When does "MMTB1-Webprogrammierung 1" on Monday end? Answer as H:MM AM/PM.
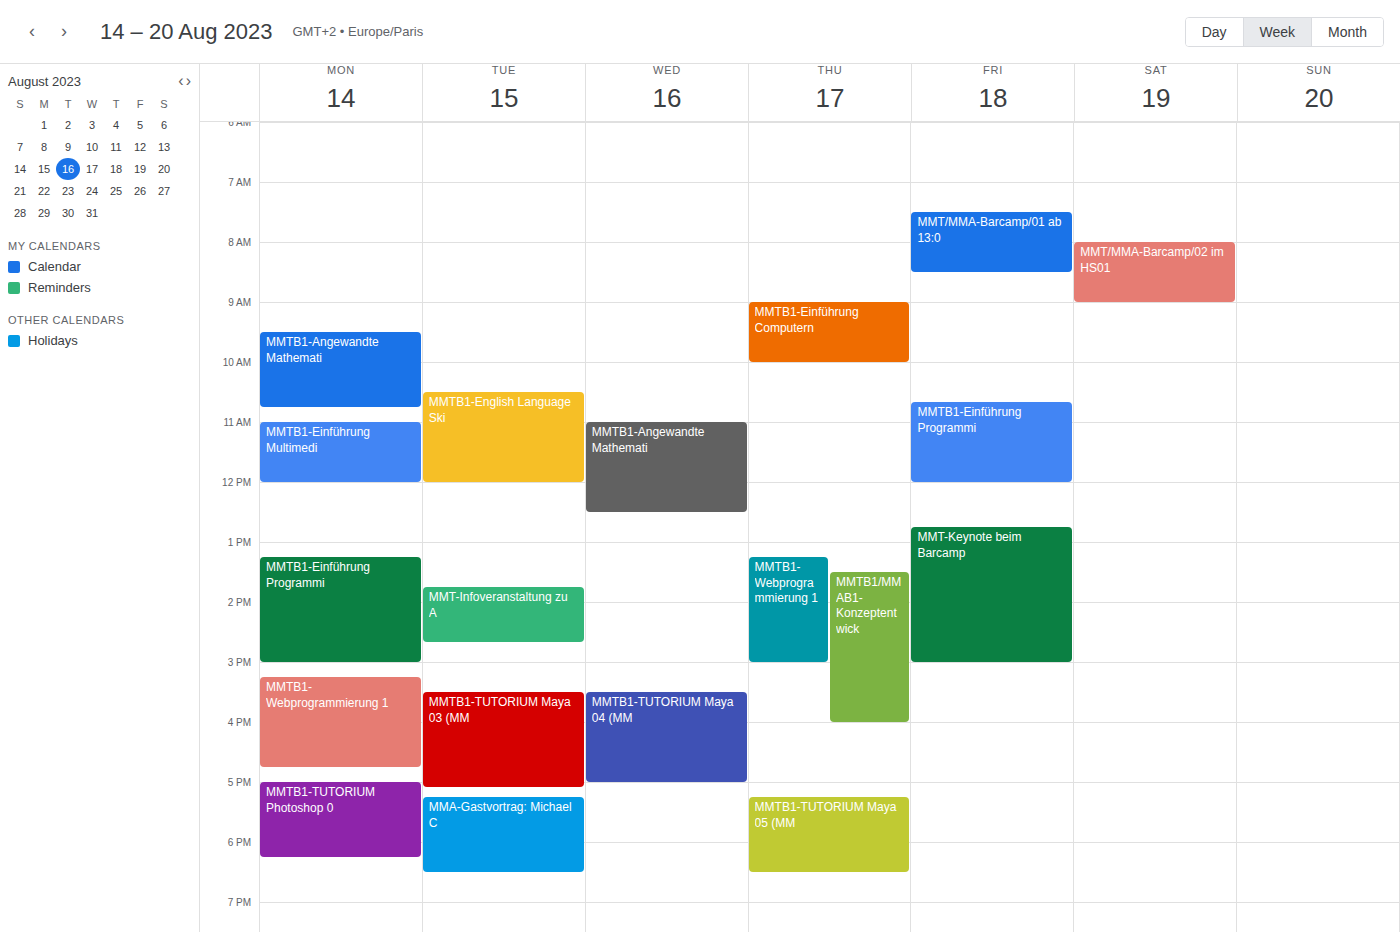
4:45 PM